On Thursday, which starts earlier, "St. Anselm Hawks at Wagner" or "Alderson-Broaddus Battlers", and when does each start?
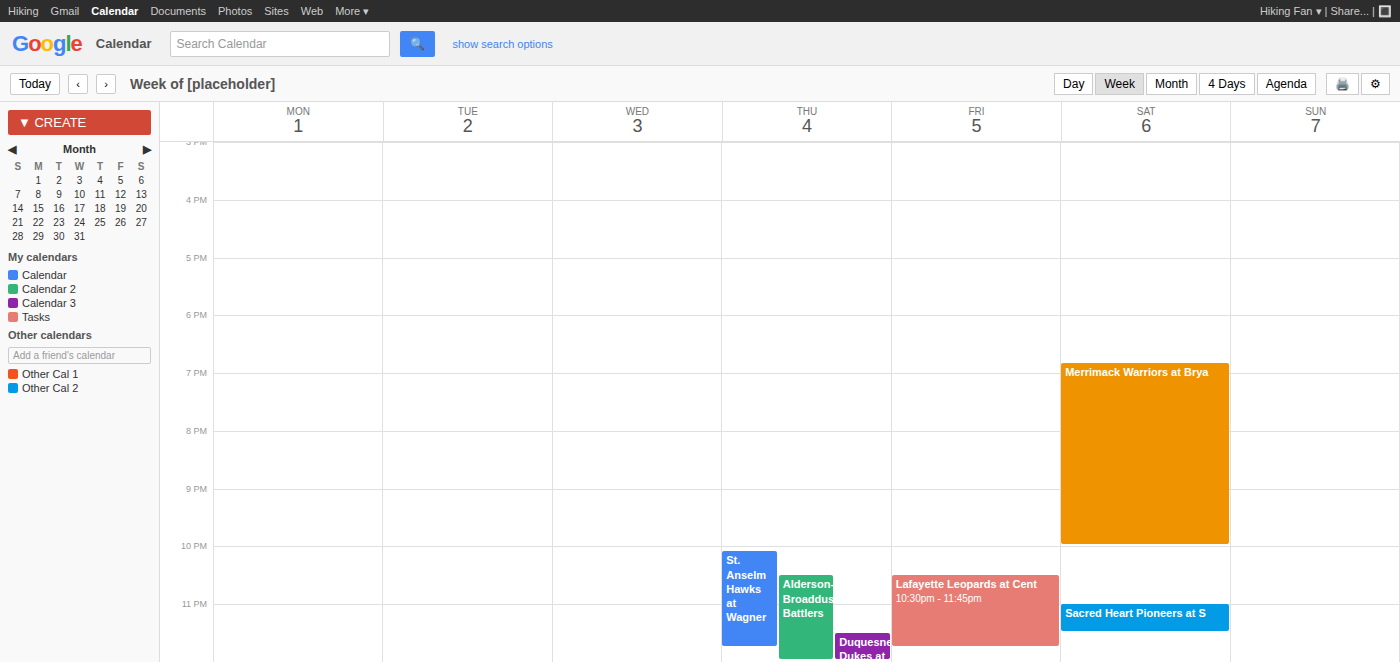
"St. Anselm Hawks at Wagner" 10:05 PM; "Alderson-Broaddus Battlers" 10:30 PM.